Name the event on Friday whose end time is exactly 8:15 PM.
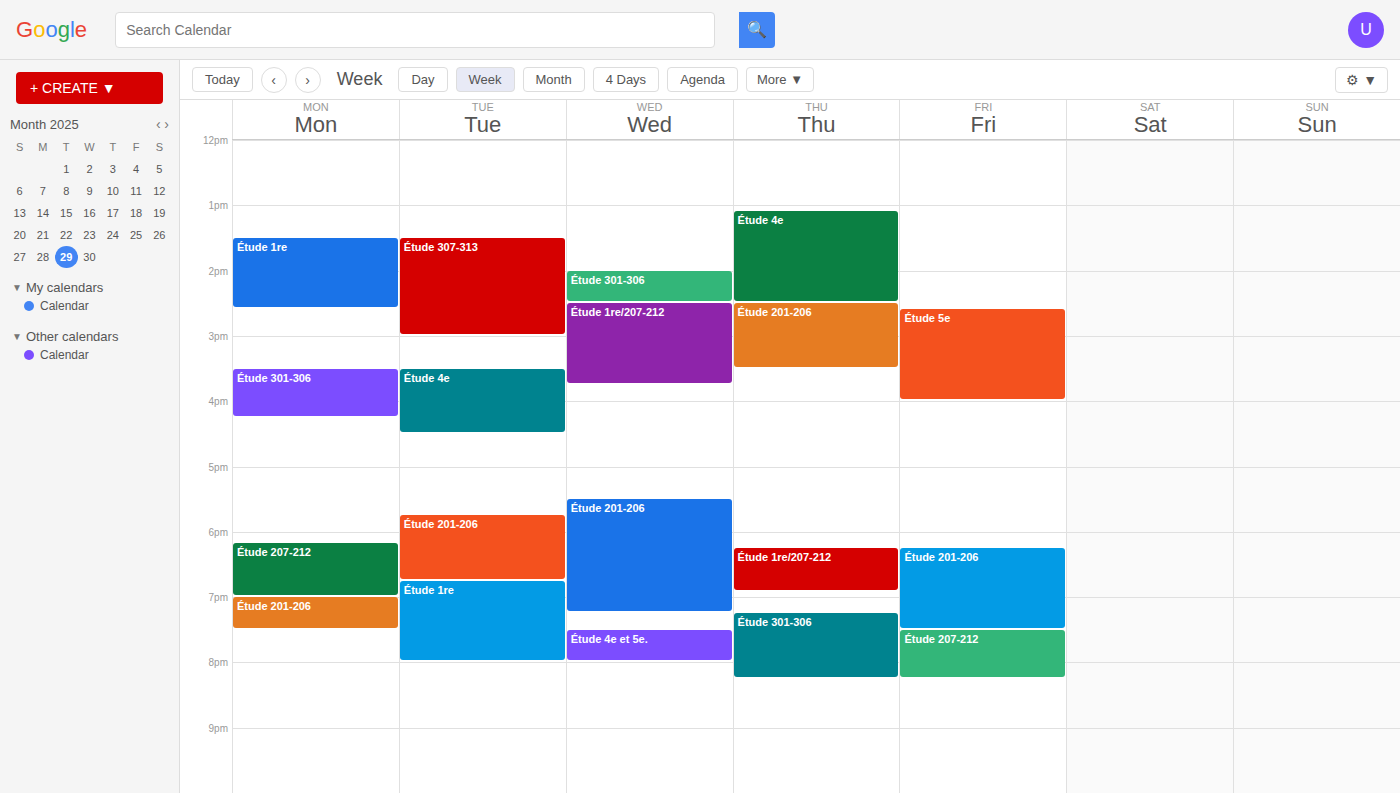
"Étude 207-212"